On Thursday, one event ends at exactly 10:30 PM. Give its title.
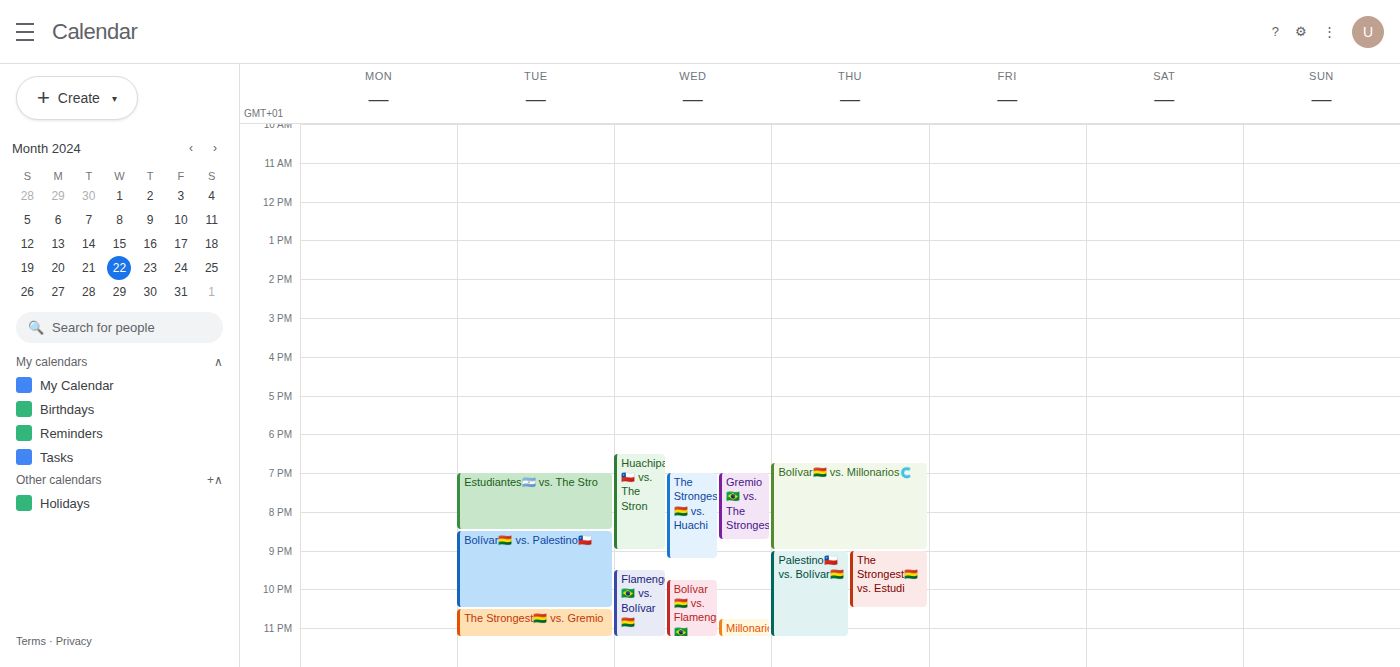
"The Strongest🇧🇴 vs. Estudi"